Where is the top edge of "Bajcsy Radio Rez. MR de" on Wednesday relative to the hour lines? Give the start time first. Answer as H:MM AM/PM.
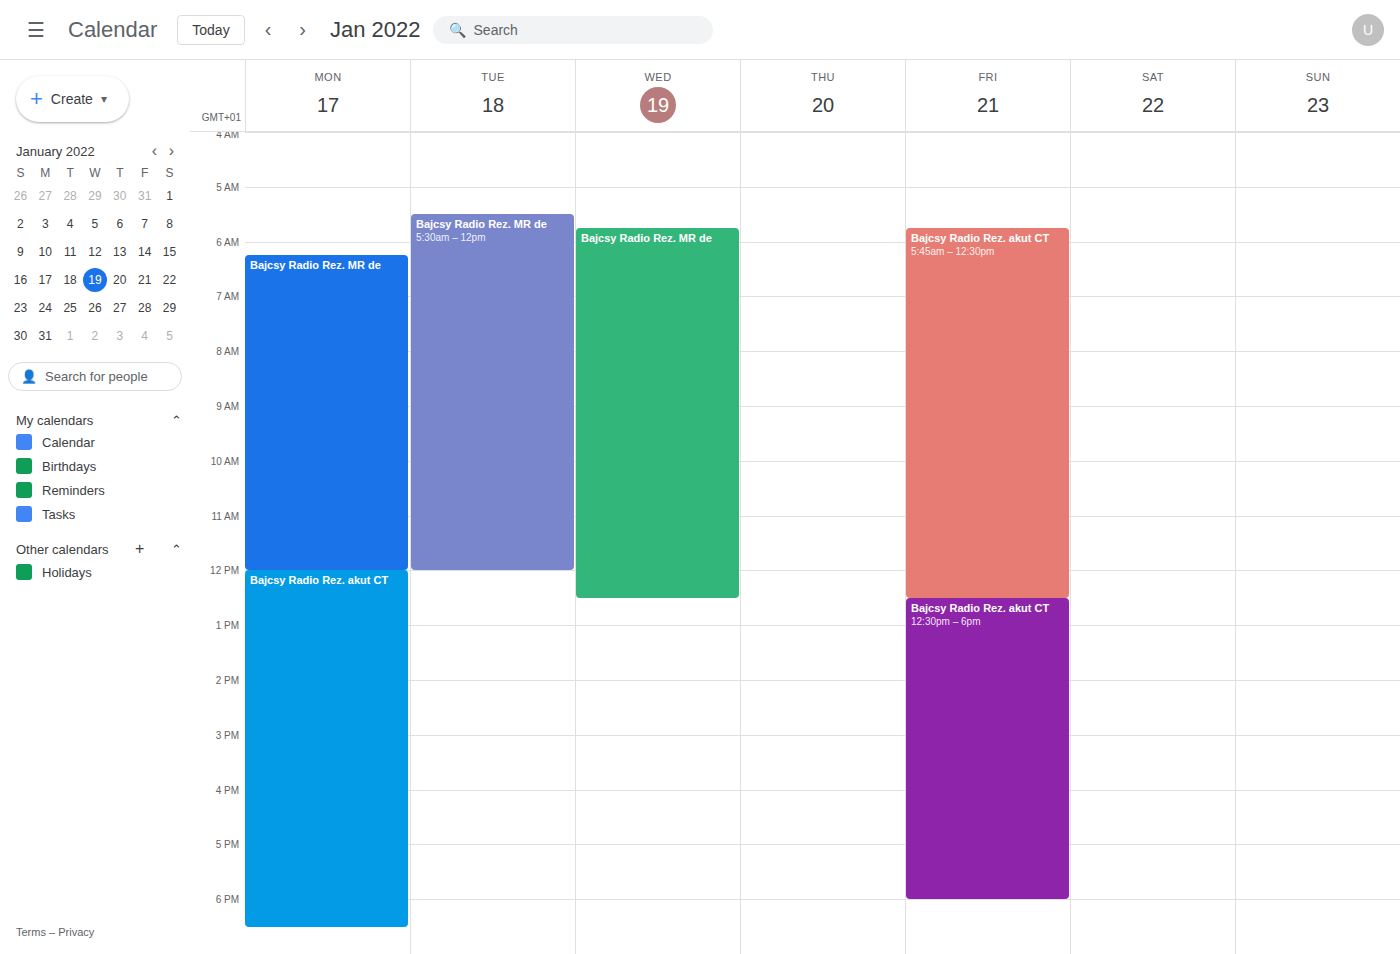
5:45 AM -- neither: three quarters of the way from the 5 AM line to the 6 AM line.